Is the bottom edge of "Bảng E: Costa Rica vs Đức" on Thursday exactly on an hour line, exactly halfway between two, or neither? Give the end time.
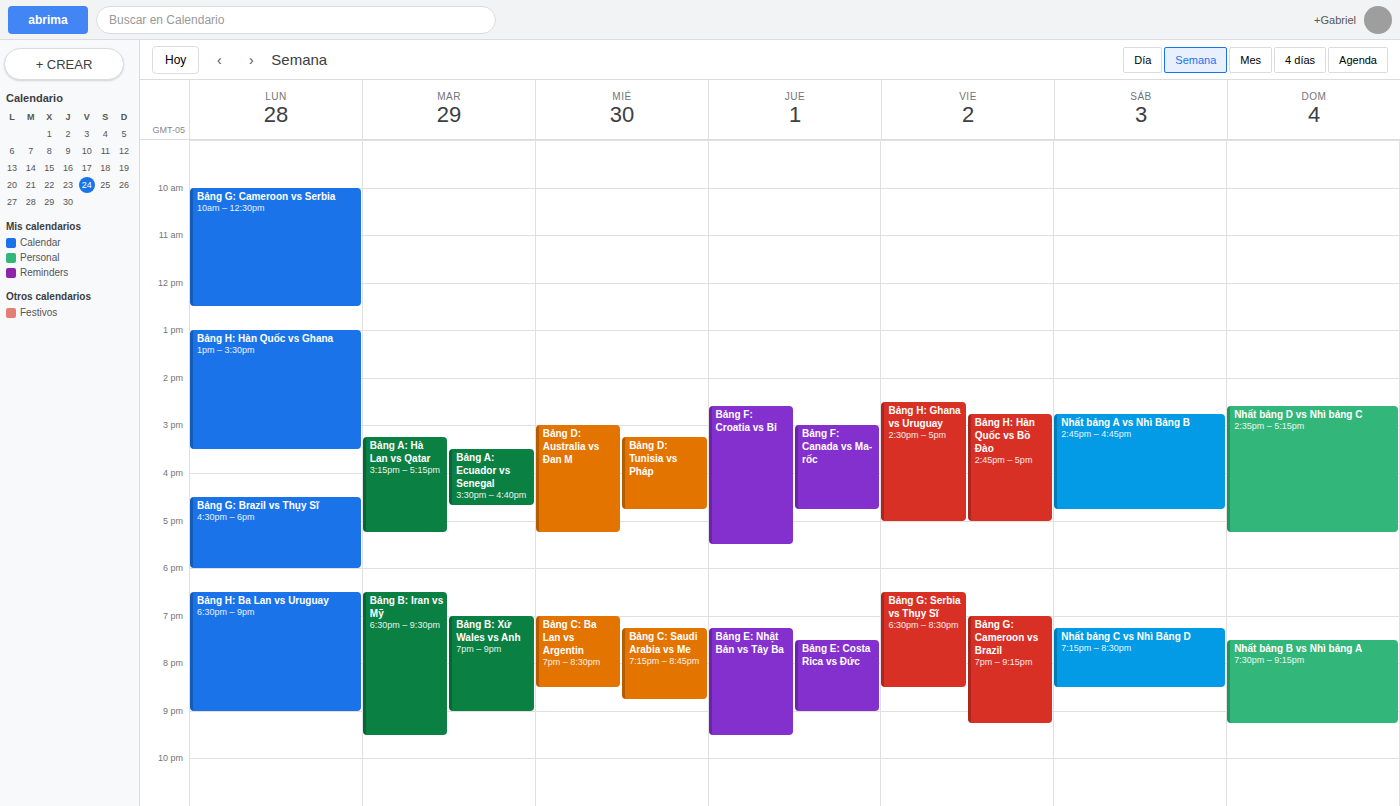
9:00 PM -- exactly on the 9 PM line.